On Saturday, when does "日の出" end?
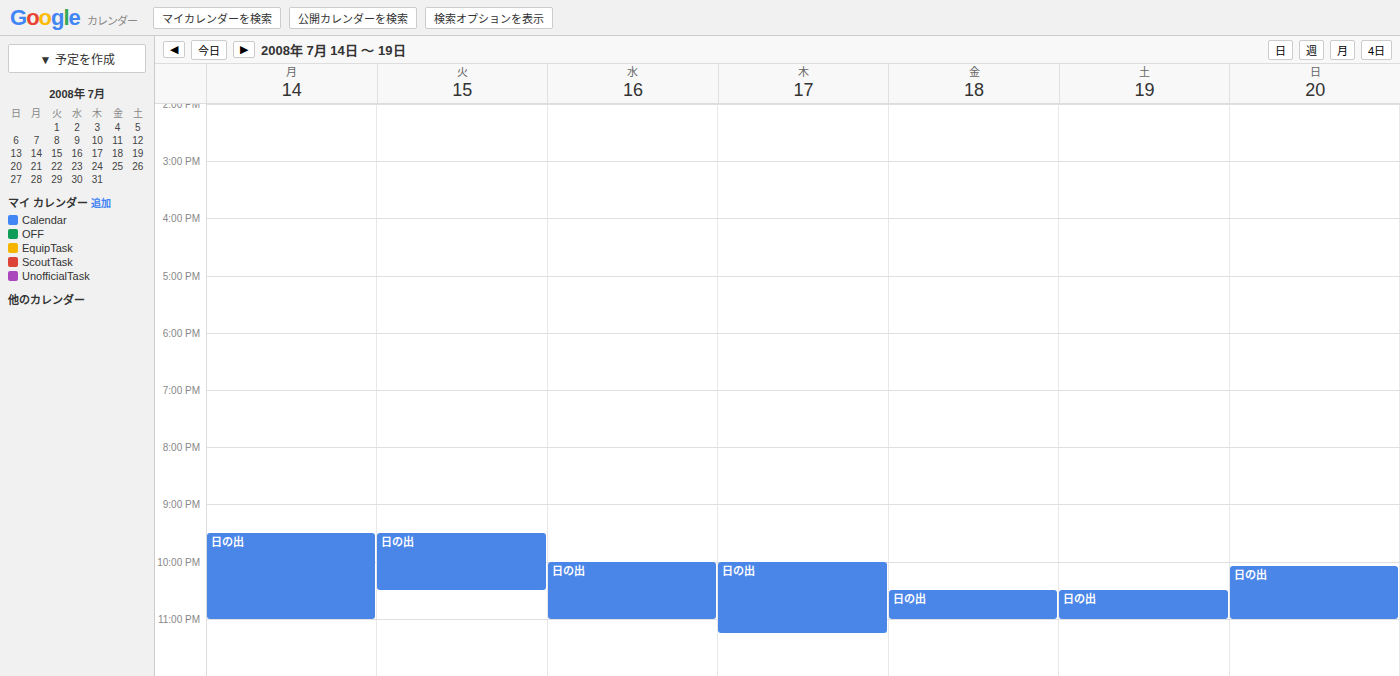
11:00 PM